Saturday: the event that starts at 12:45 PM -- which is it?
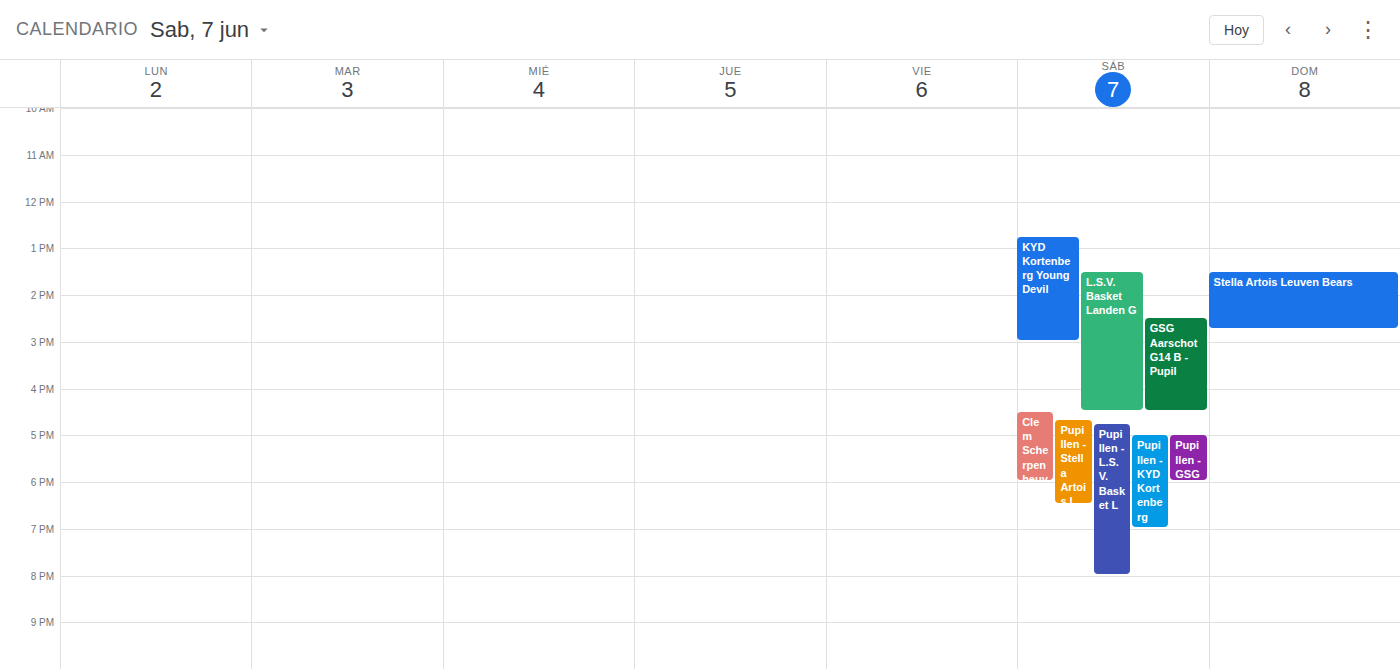
"KYD Kortenberg Young Devil"